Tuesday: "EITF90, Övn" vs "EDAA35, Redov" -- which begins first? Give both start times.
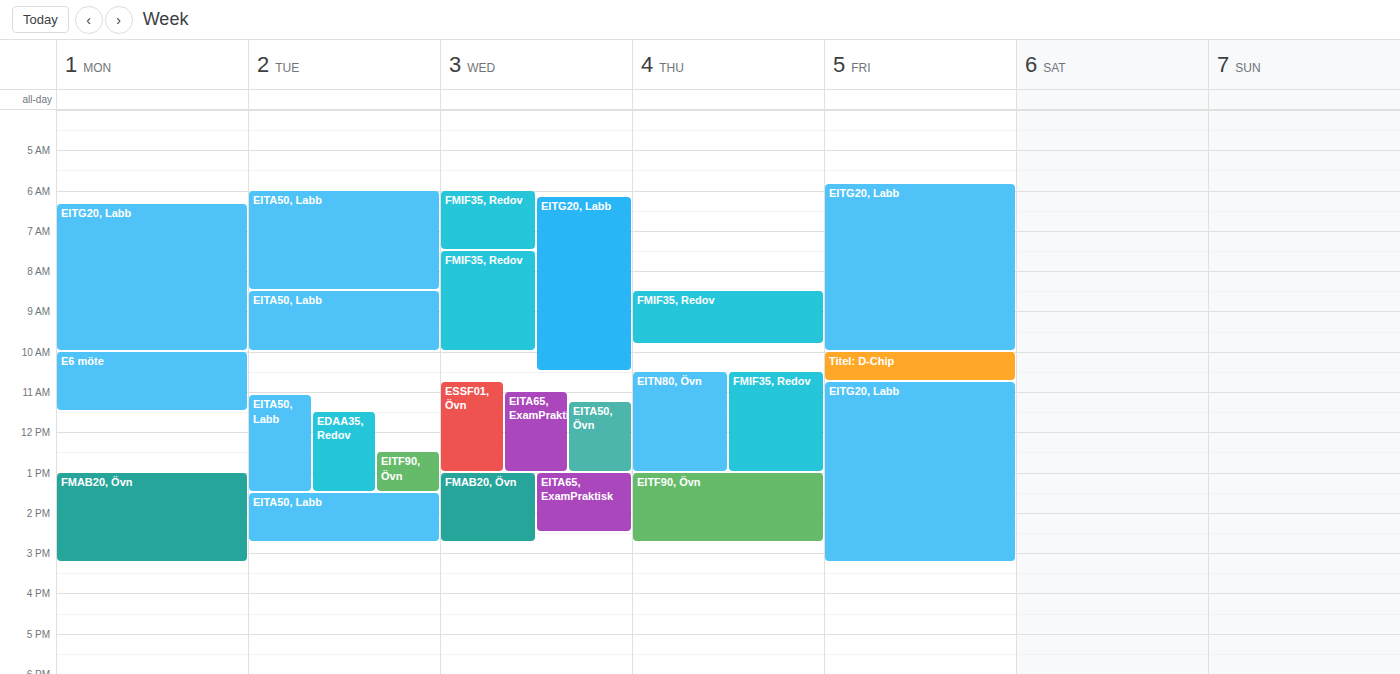
"EDAA35, Redov" 11:30 AM; "EITF90, Övn" 12:30 PM.